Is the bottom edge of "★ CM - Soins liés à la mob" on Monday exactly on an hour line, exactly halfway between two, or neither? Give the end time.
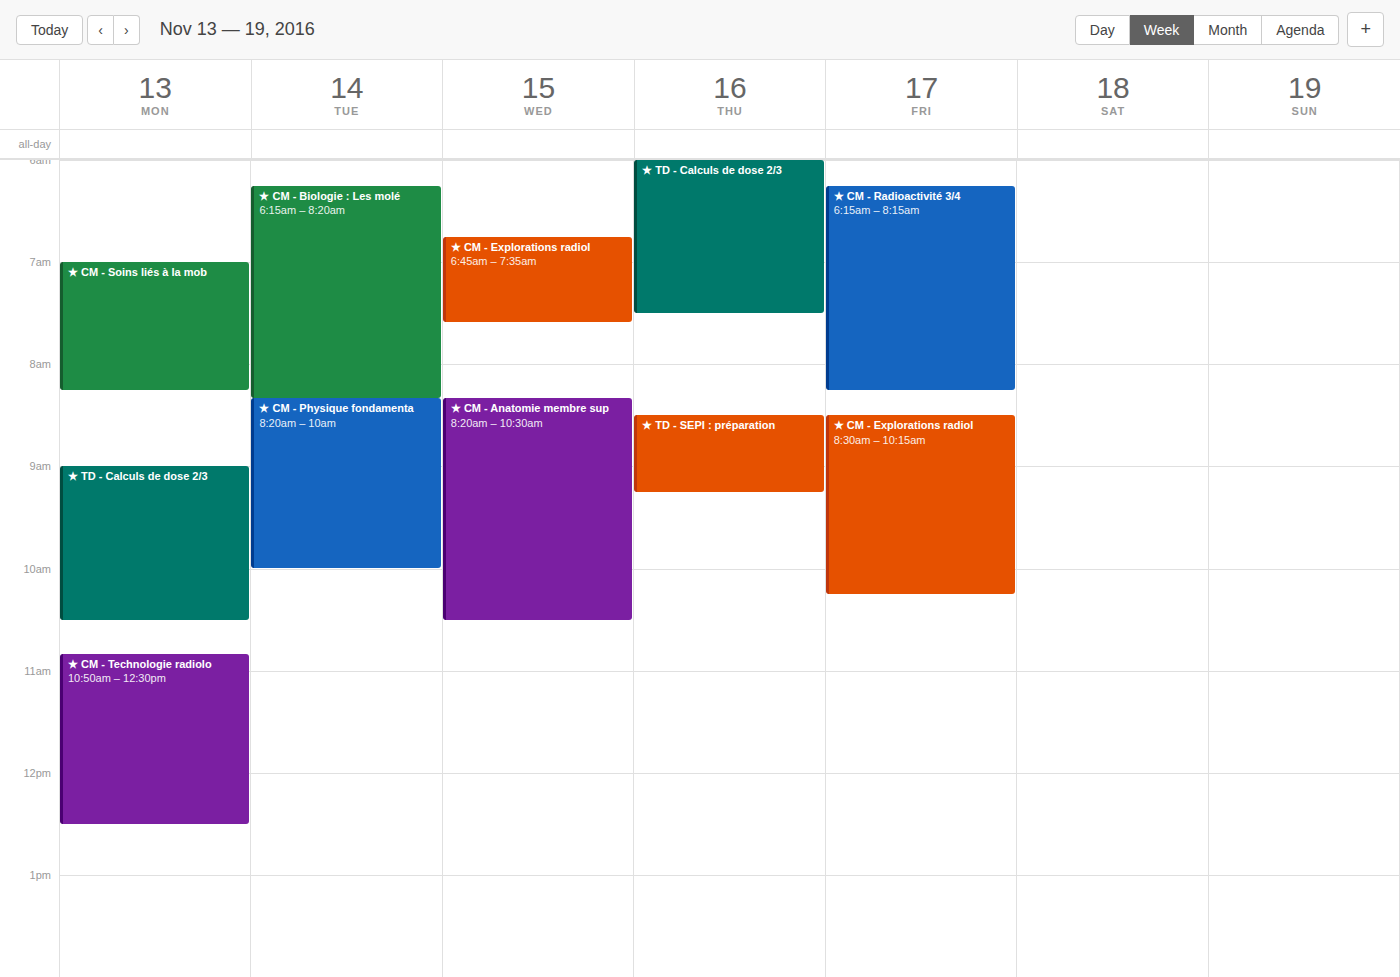
8:15 AM -- neither: a quarter of the way from the 8 AM line to the 9 AM line.